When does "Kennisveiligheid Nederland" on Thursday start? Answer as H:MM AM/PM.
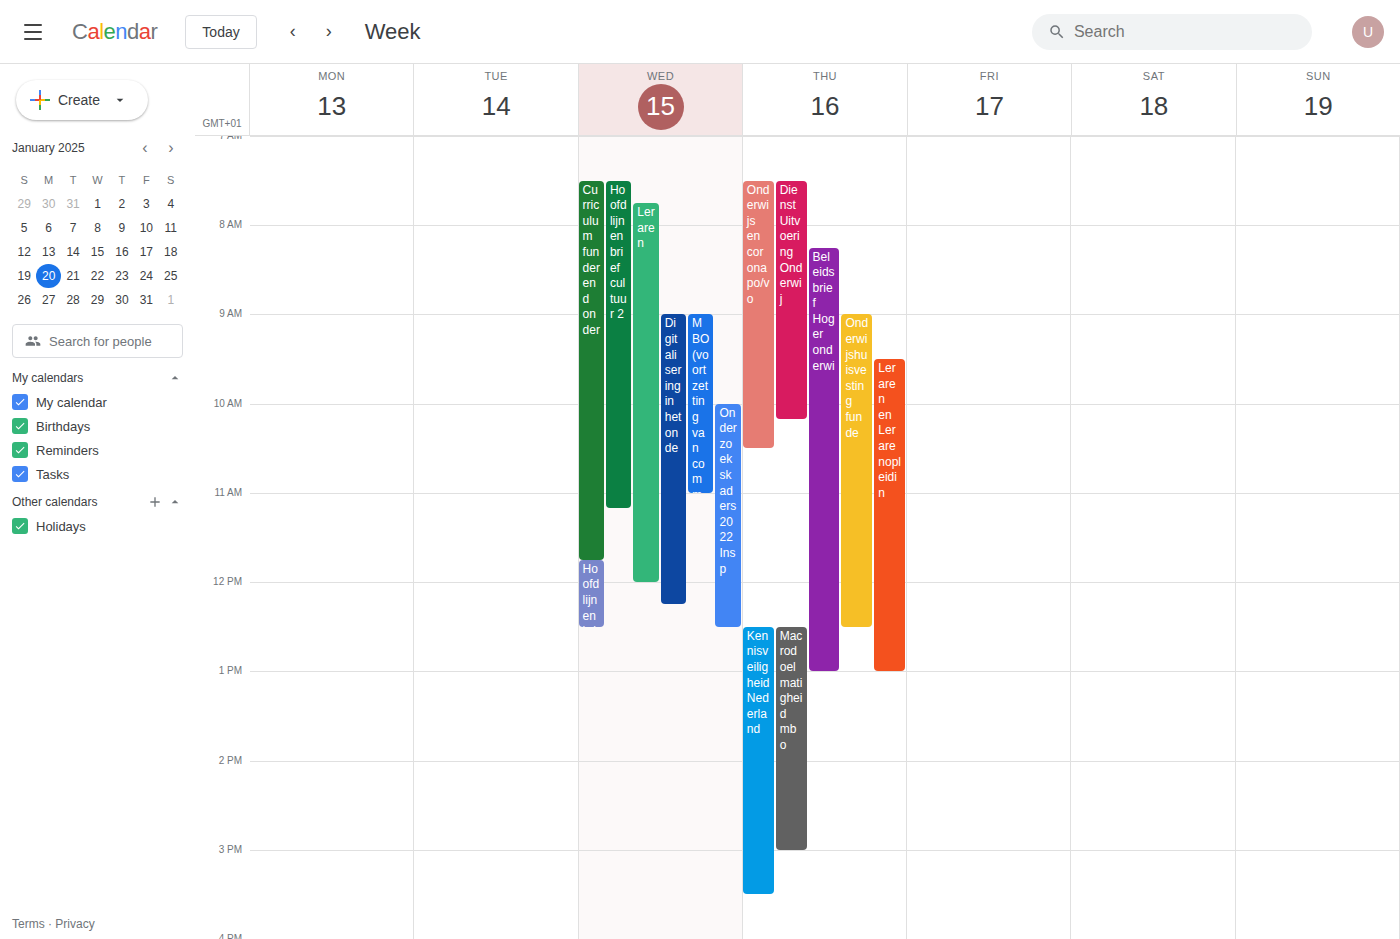
12:30 PM